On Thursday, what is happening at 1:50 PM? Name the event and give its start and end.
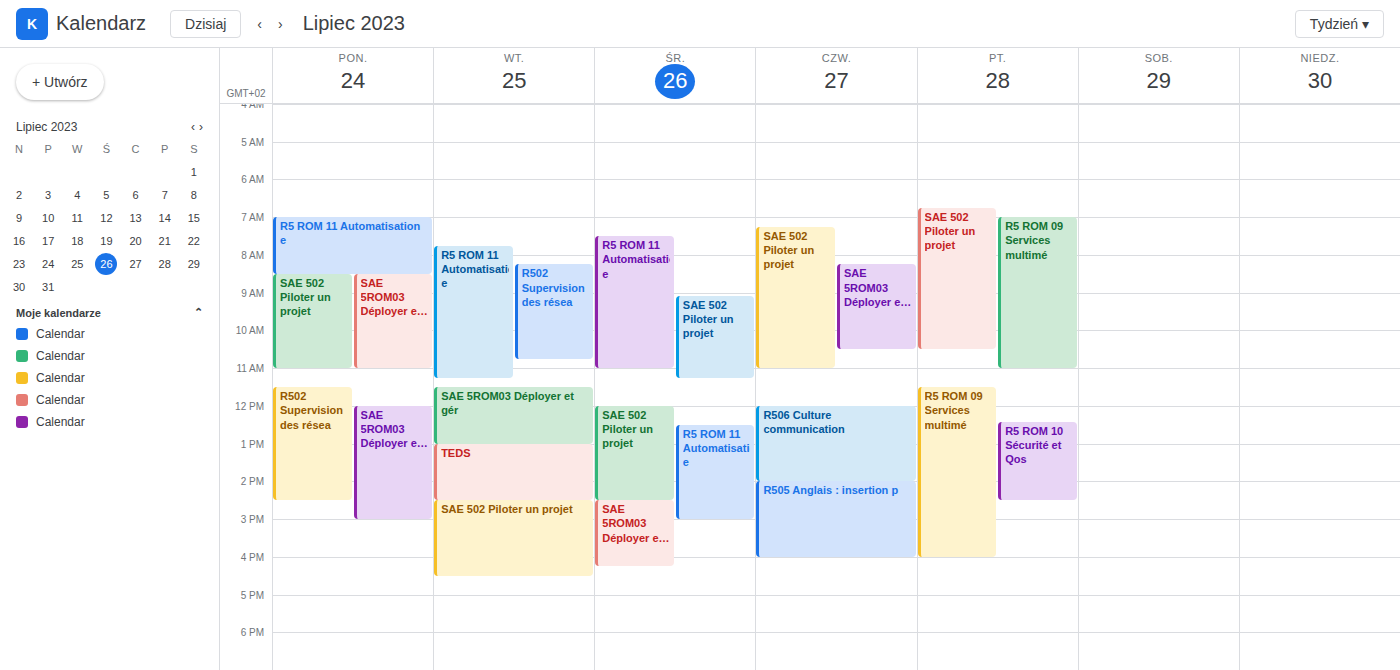
"R506 Culture communication", 12:00 PM to 2:00 PM